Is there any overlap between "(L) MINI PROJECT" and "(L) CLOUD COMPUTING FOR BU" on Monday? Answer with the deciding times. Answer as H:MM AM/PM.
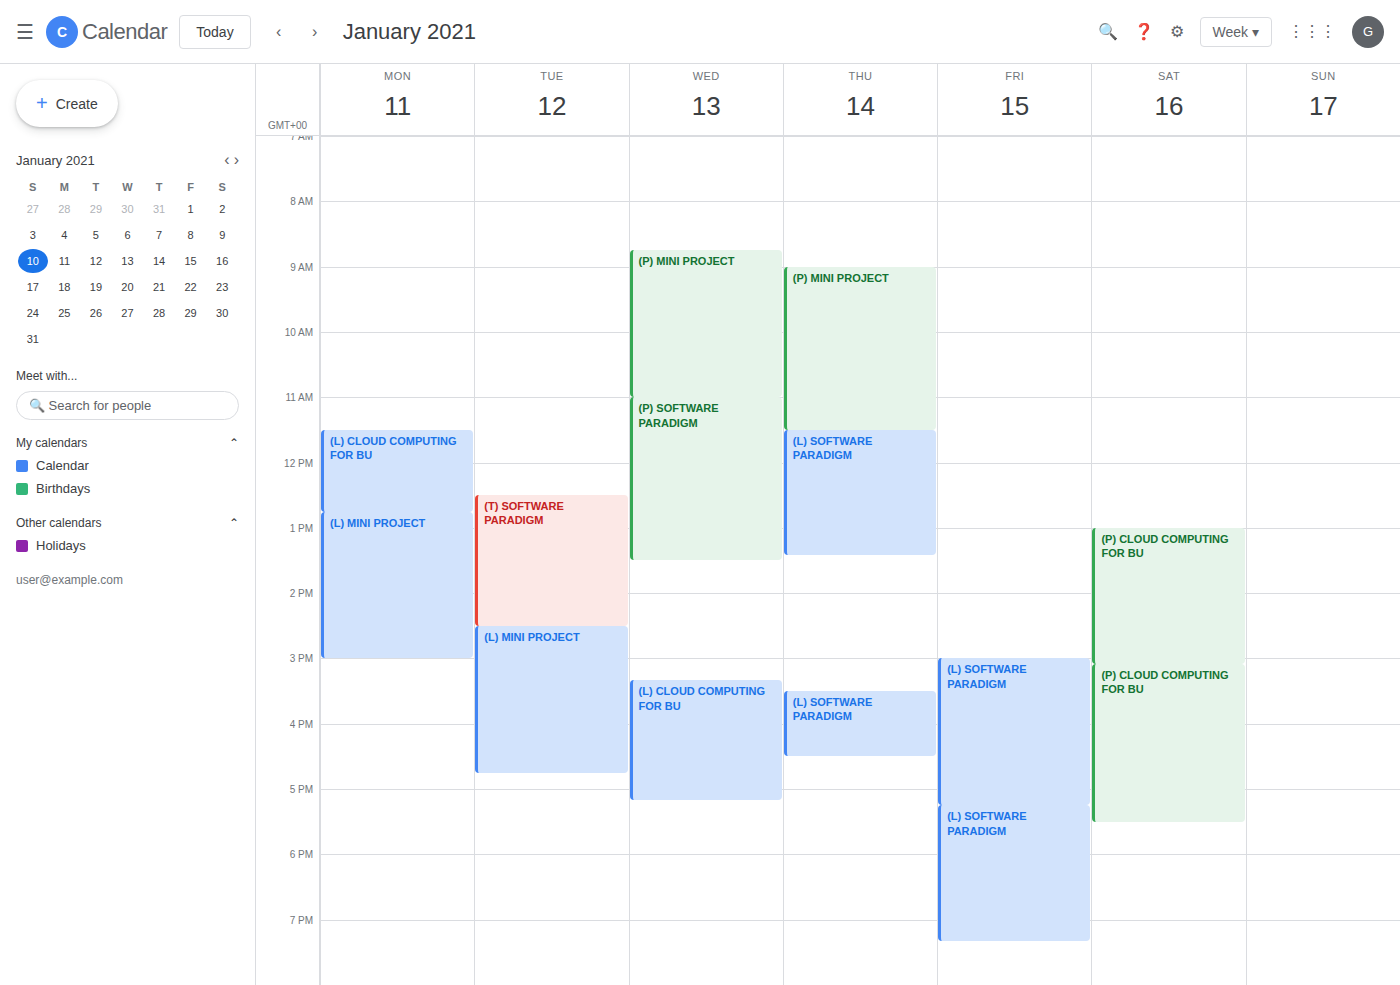
"(L) CLOUD COMPUTING FOR BU" ends at 12:45 PM, exactly when "(L) MINI PROJECT" starts -- they touch but do not overlap.